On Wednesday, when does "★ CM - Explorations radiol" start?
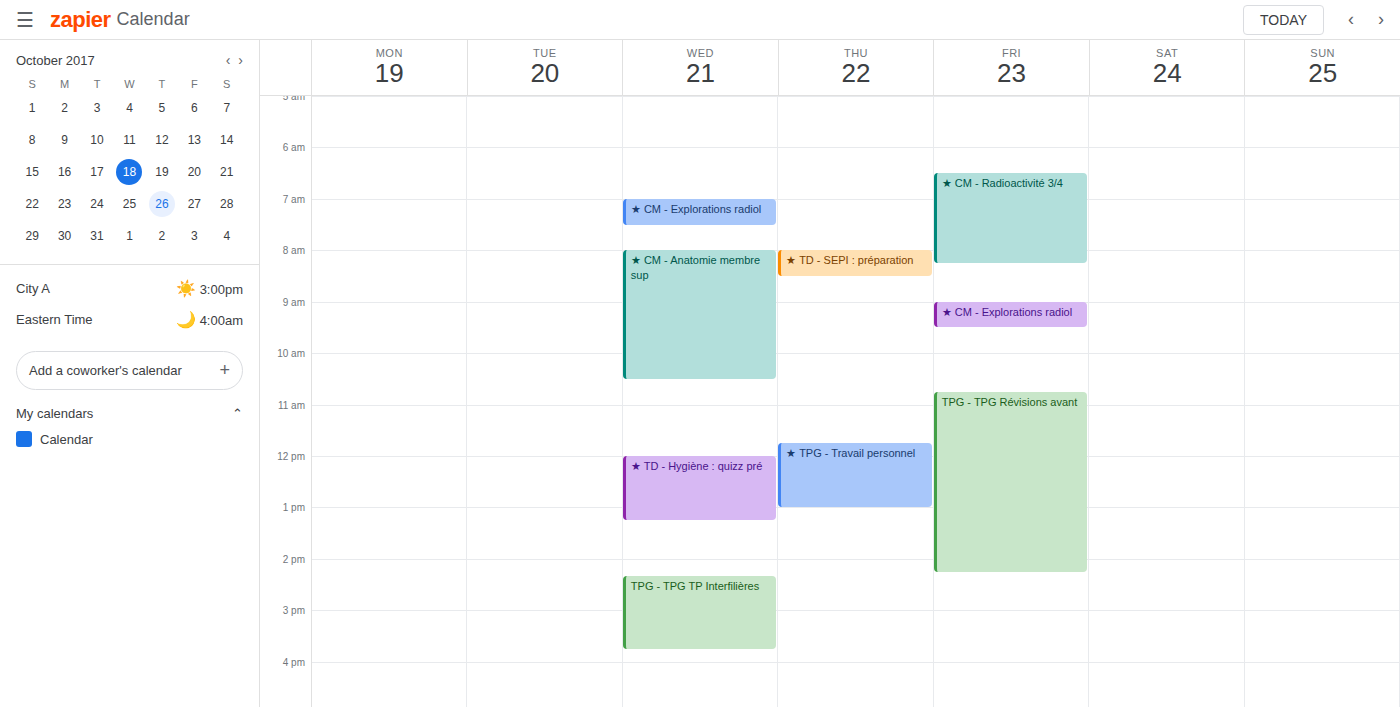
7:00 AM